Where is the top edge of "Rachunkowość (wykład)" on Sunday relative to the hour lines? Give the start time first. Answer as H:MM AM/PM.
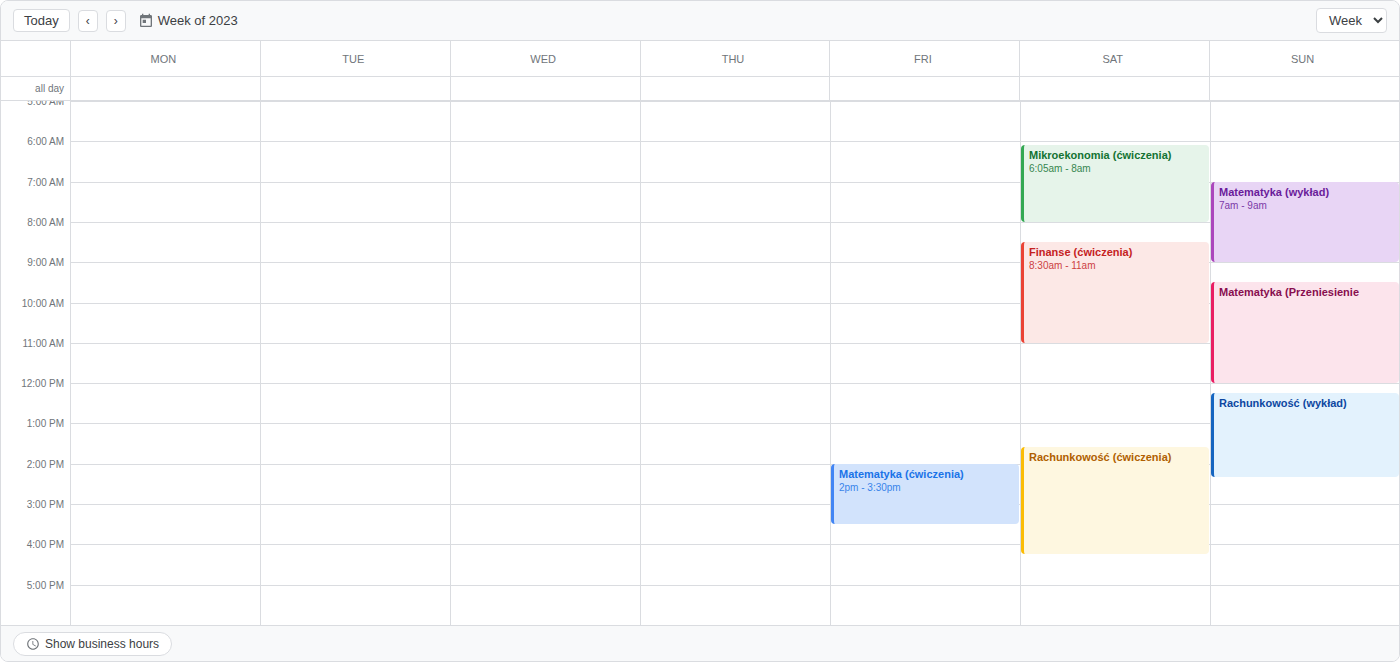
12:15 PM -- neither: a quarter of the way from the 12 PM line to the 1 PM line.